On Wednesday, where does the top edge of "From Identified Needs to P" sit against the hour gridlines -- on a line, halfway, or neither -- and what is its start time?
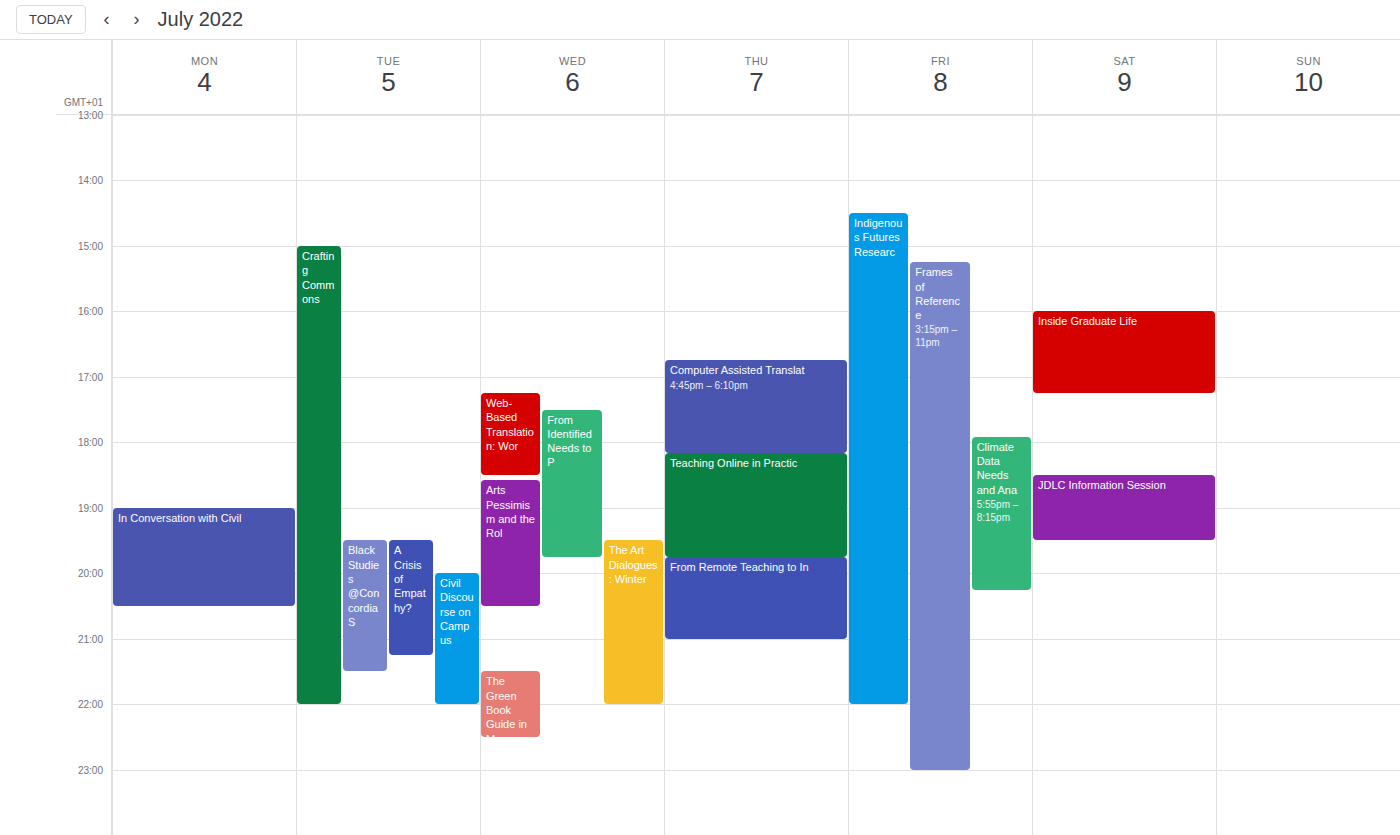
5:30 PM -- halfway between the 5 PM and 6 PM lines.